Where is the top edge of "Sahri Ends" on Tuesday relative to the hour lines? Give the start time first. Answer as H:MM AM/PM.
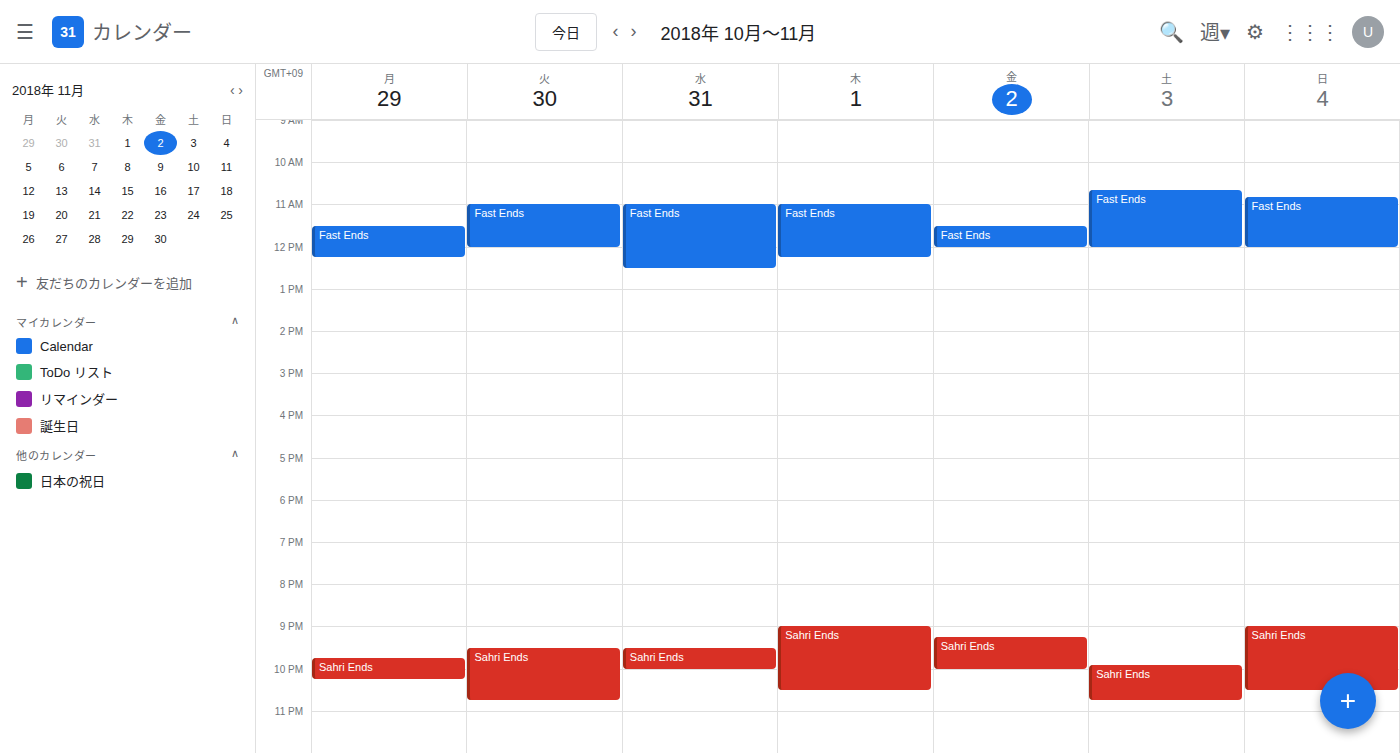
9:30 PM -- halfway between the 9 PM and 10 PM lines.